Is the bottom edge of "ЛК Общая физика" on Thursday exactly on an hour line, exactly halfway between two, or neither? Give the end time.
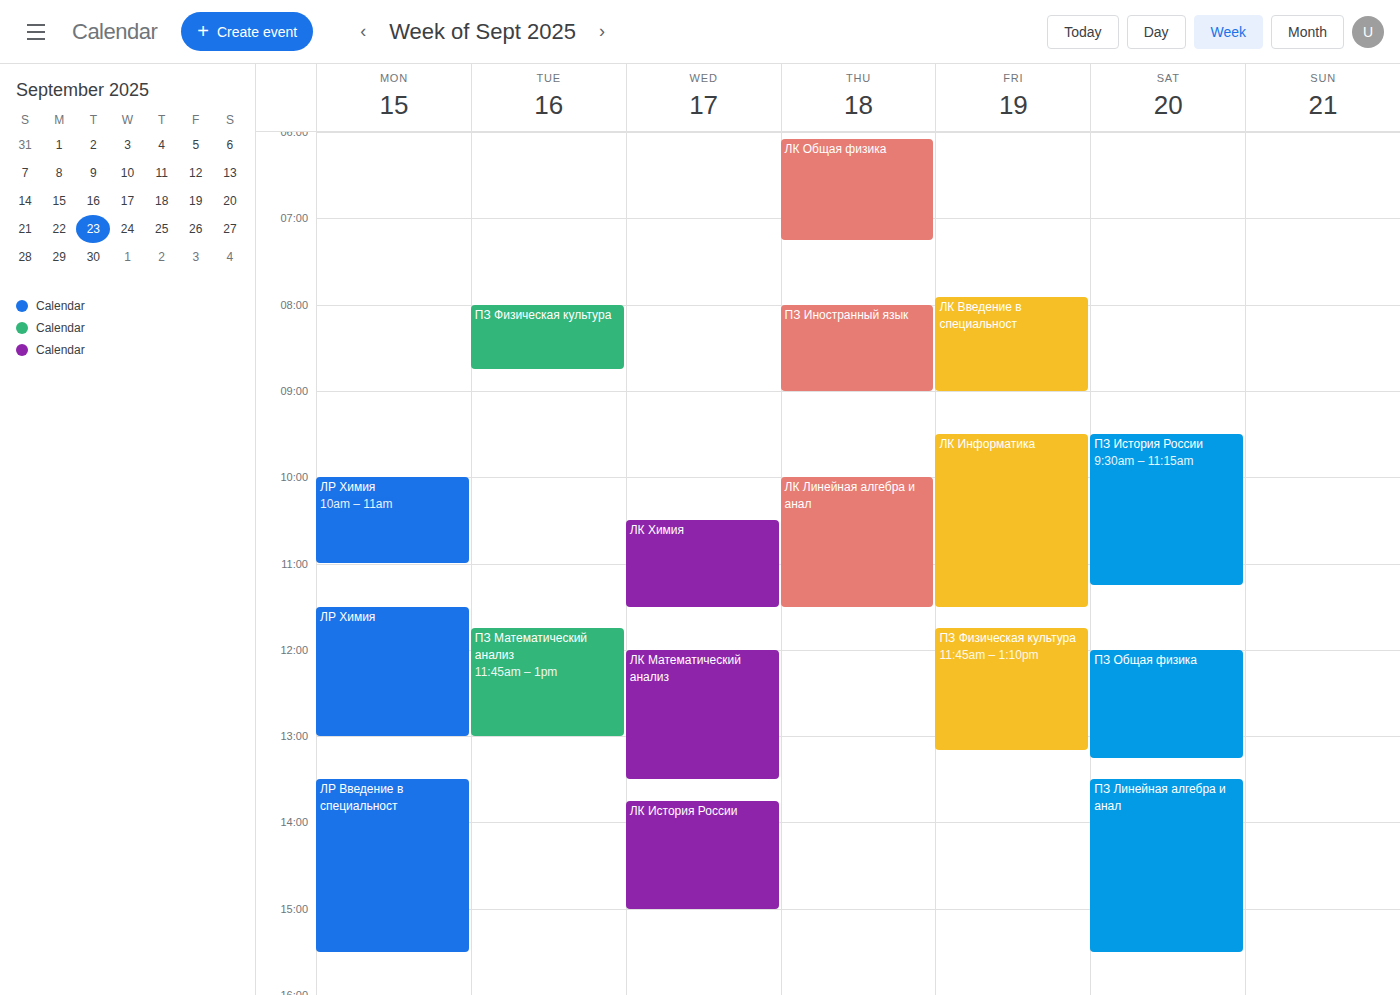
7:15 AM -- neither: a quarter of the way from the 7 AM line to the 8 AM line.